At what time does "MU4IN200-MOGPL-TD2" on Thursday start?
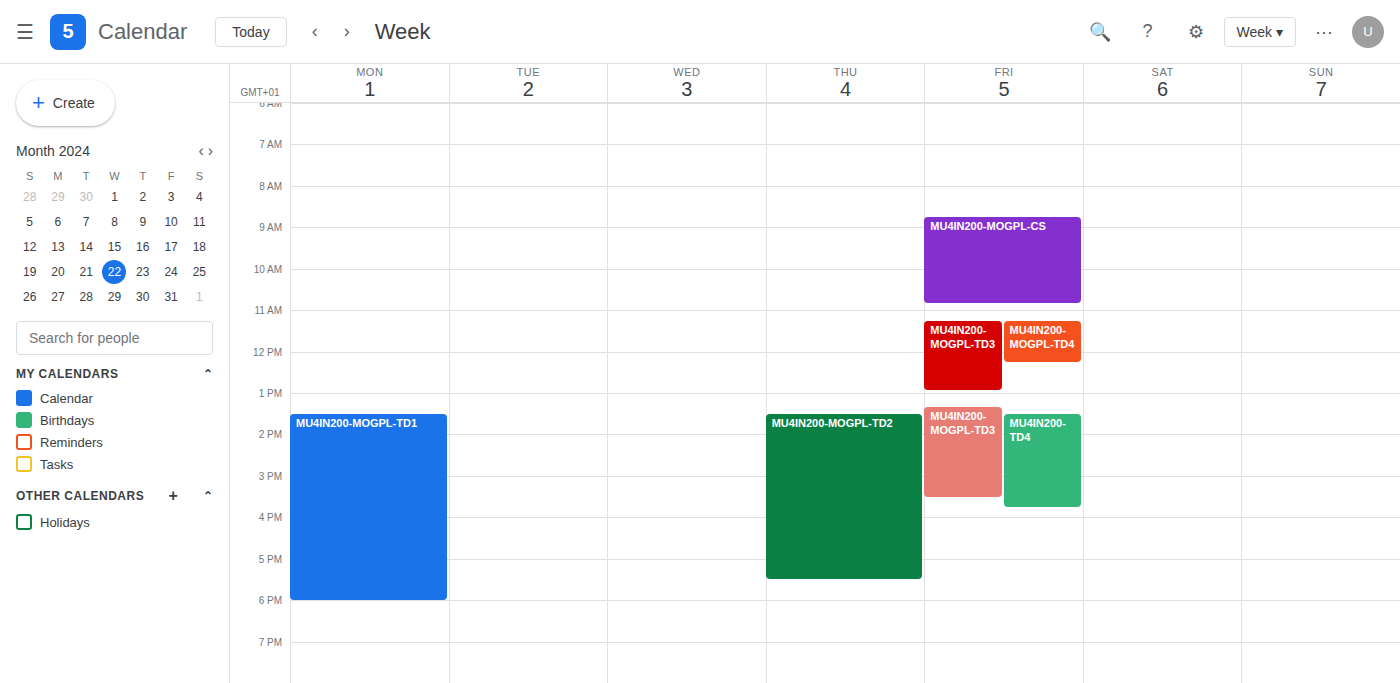
1:30 PM